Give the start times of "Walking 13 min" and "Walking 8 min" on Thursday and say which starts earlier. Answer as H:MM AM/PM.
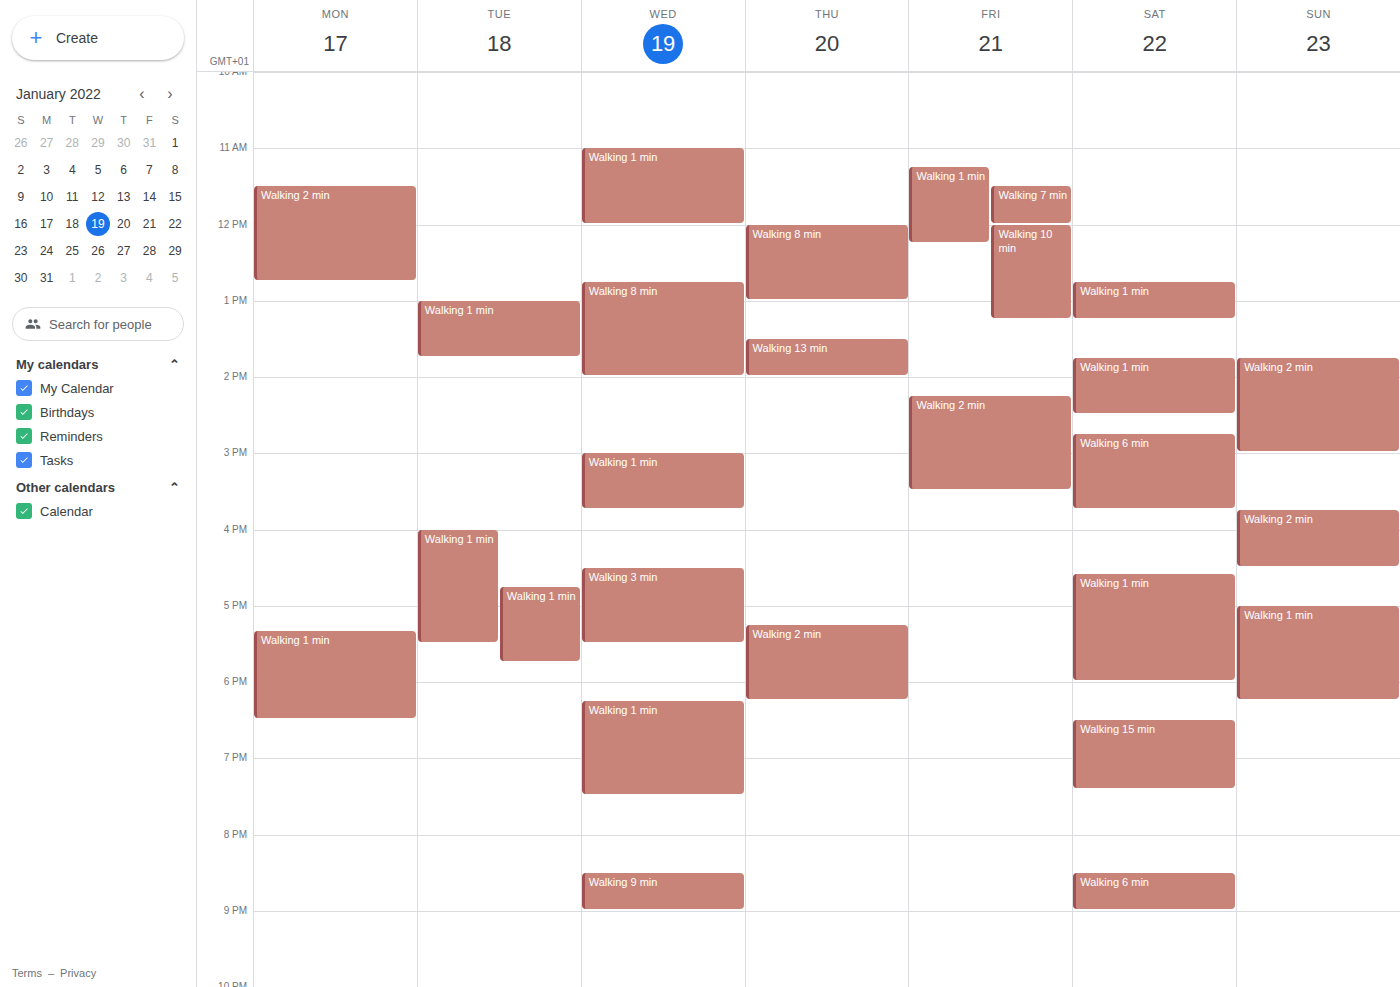
"Walking 8 min" 12:00 PM; "Walking 13 min" 1:30 PM.